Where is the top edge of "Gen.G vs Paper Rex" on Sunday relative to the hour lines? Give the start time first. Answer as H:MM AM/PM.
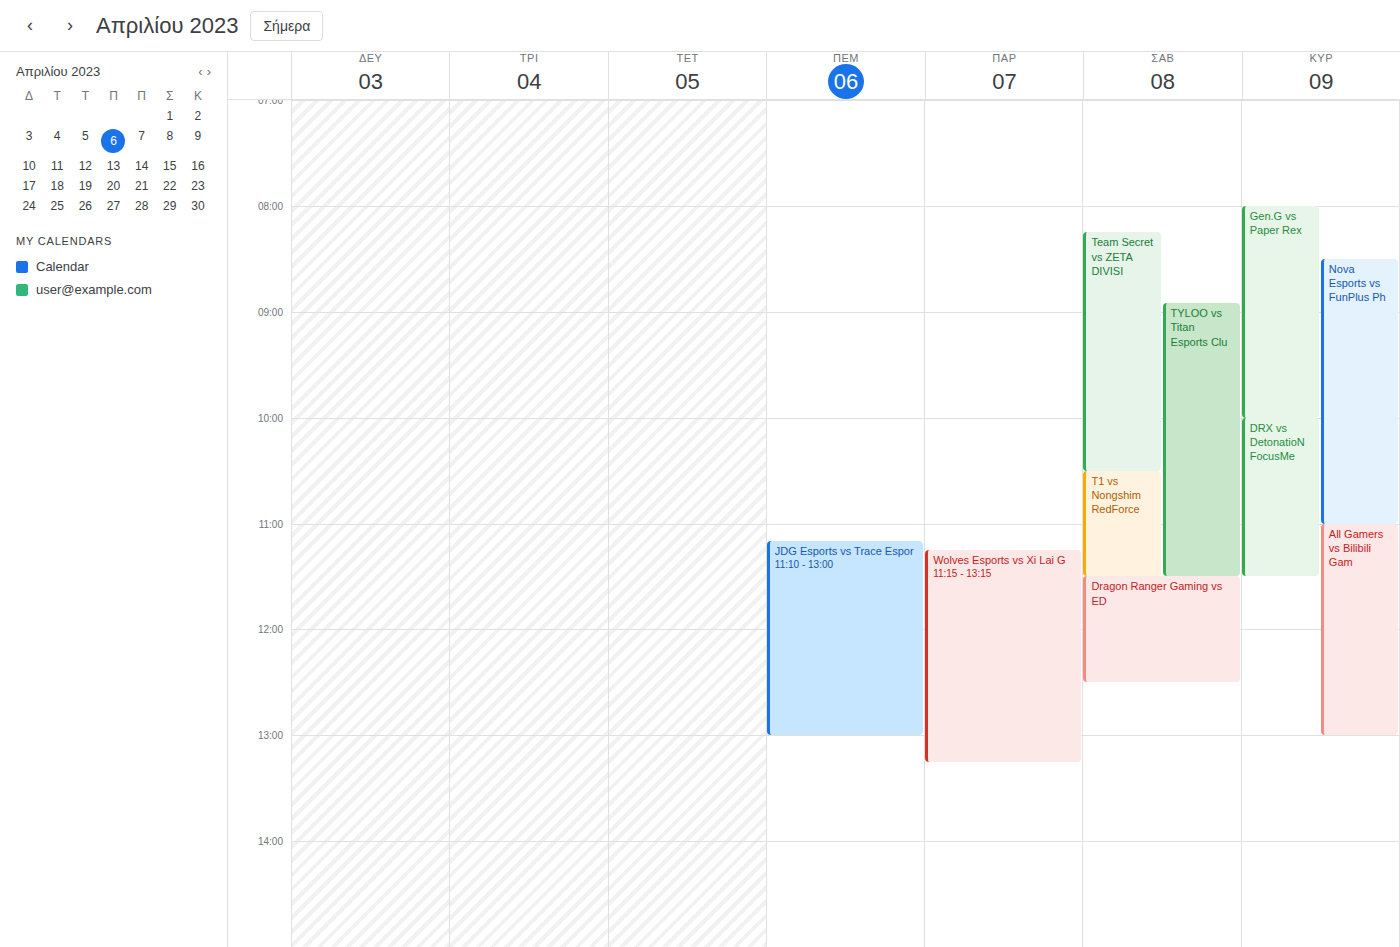
8:00 AM -- exactly on the 8 AM line.